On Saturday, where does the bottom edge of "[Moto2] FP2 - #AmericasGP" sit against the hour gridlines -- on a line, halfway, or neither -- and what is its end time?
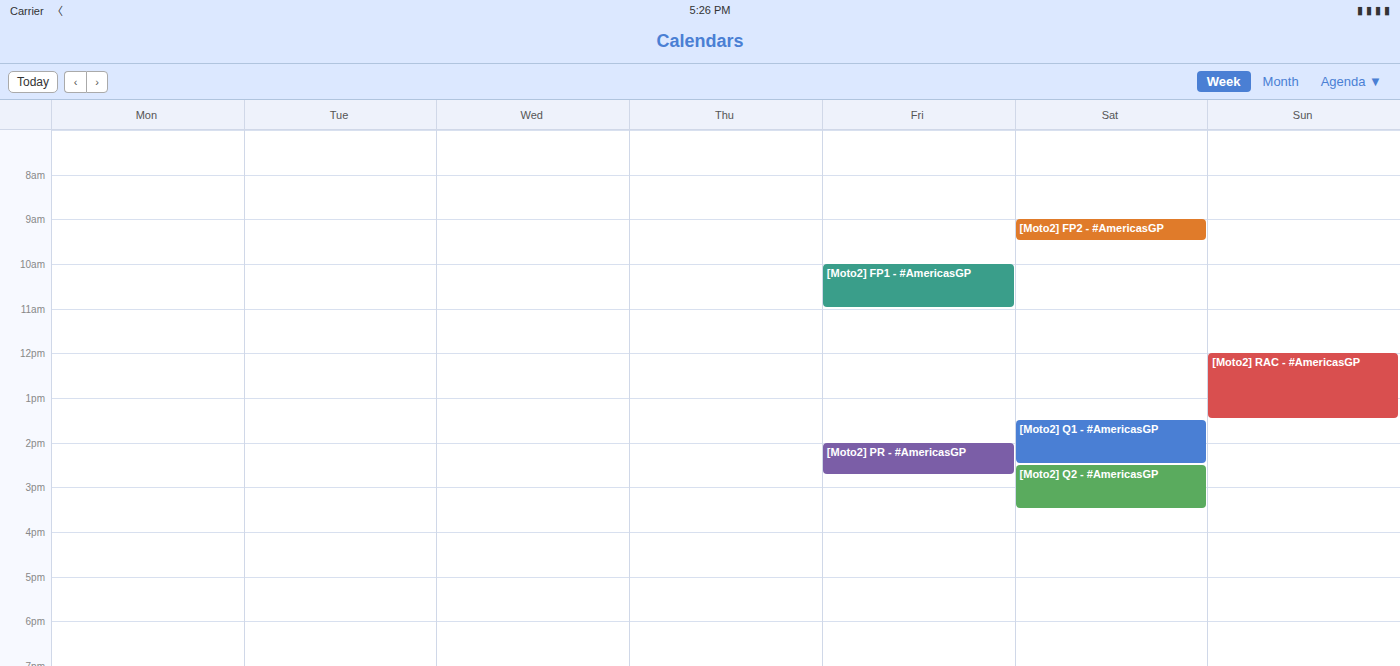
09:30 -- halfway between the 09:00 and 10:00 lines.